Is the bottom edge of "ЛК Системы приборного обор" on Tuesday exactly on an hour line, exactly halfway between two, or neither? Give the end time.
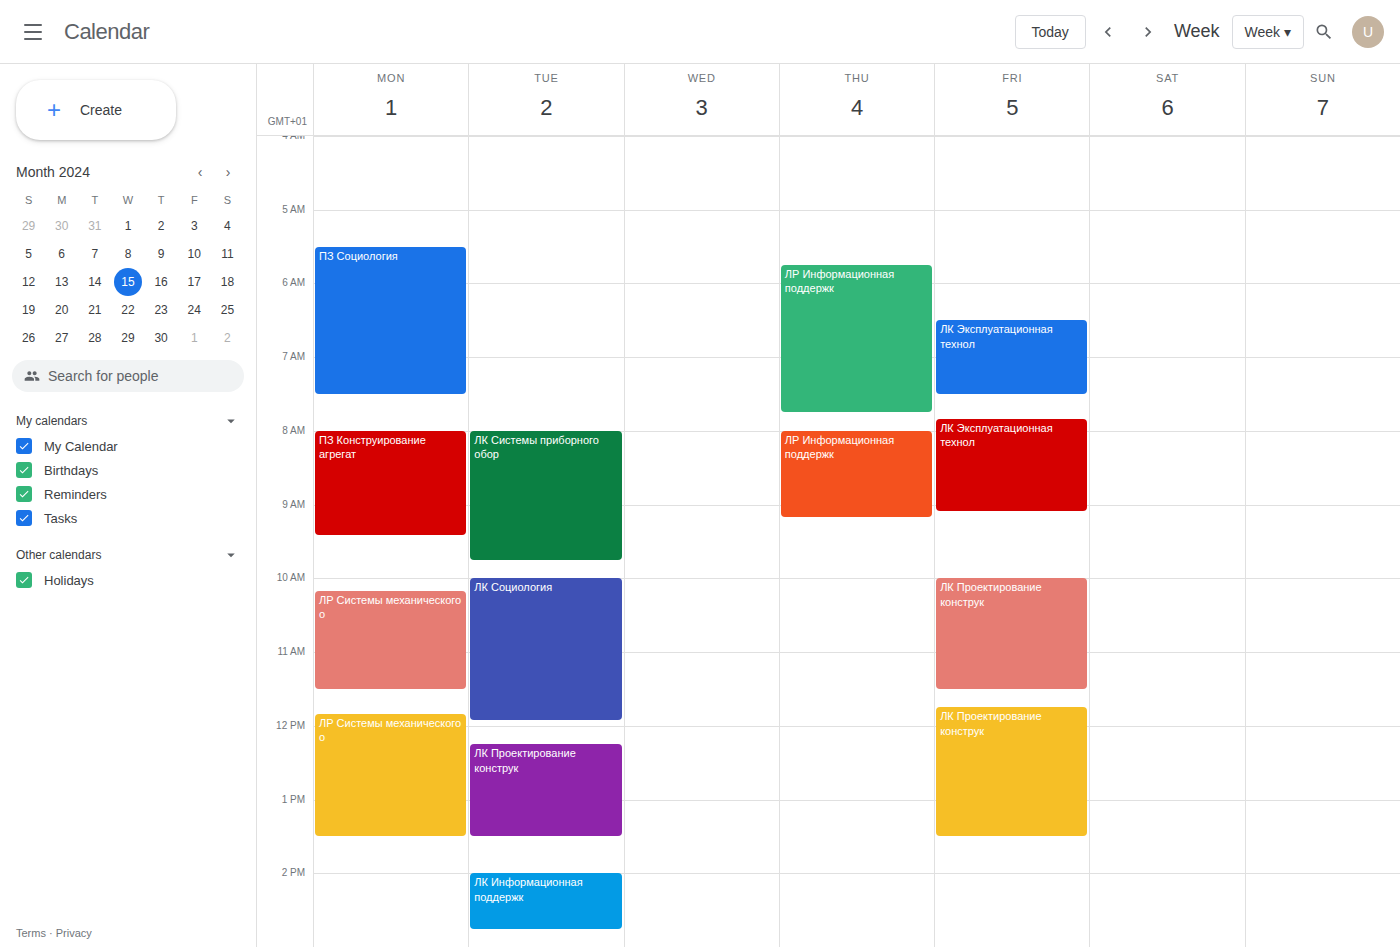
9:45 AM -- neither: three quarters of the way from the 9 AM line to the 10 AM line.